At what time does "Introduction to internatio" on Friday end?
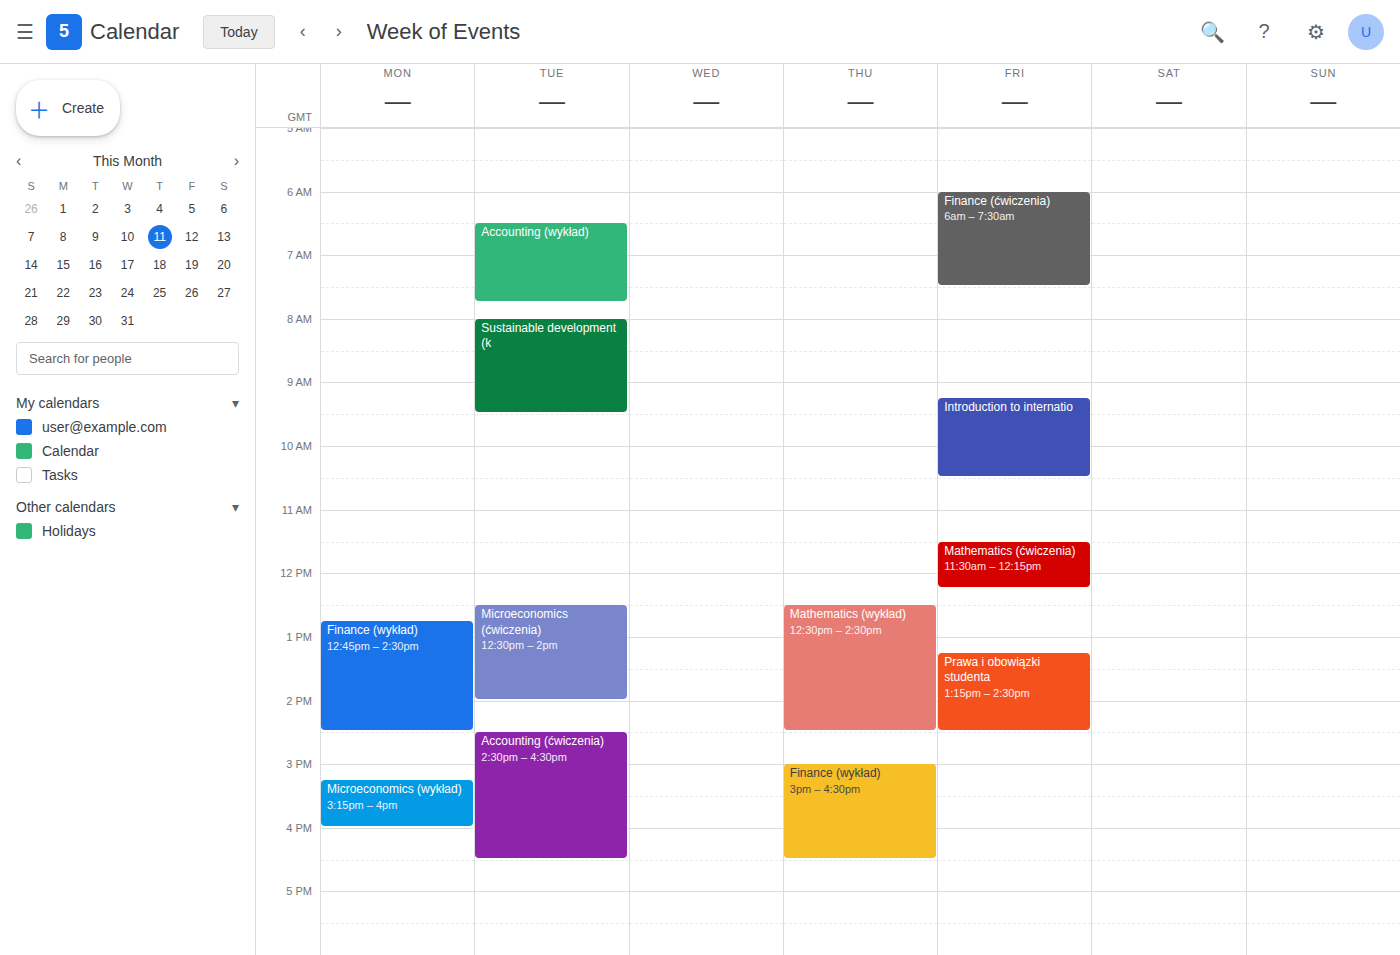
10:30 AM